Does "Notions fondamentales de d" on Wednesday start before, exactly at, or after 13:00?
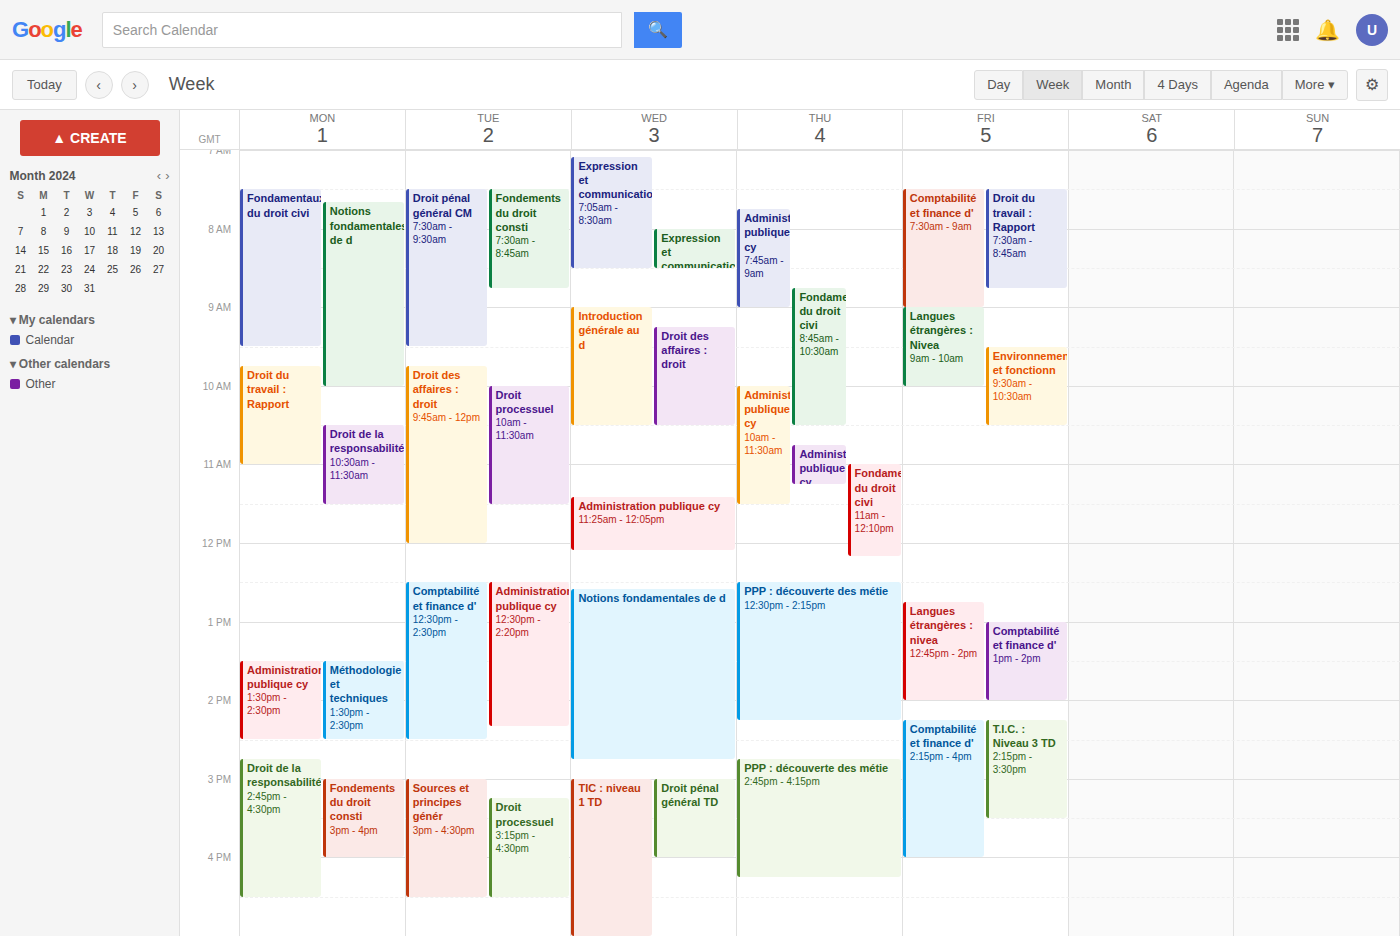
12:35 -- before 13:00, 25 minutes above the 13:00 line.